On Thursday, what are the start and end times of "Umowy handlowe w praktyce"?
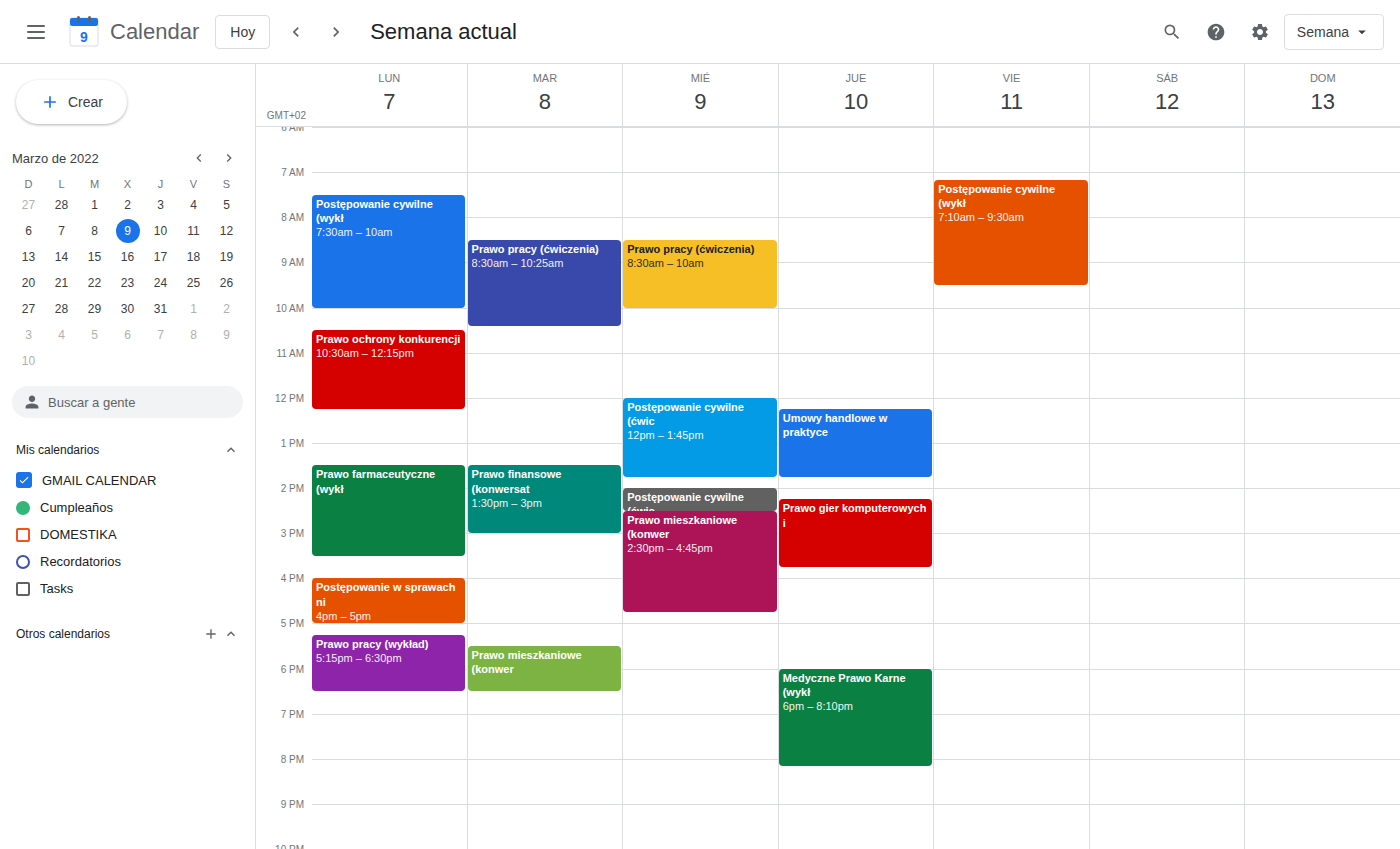
12:15 PM to 1:45 PM